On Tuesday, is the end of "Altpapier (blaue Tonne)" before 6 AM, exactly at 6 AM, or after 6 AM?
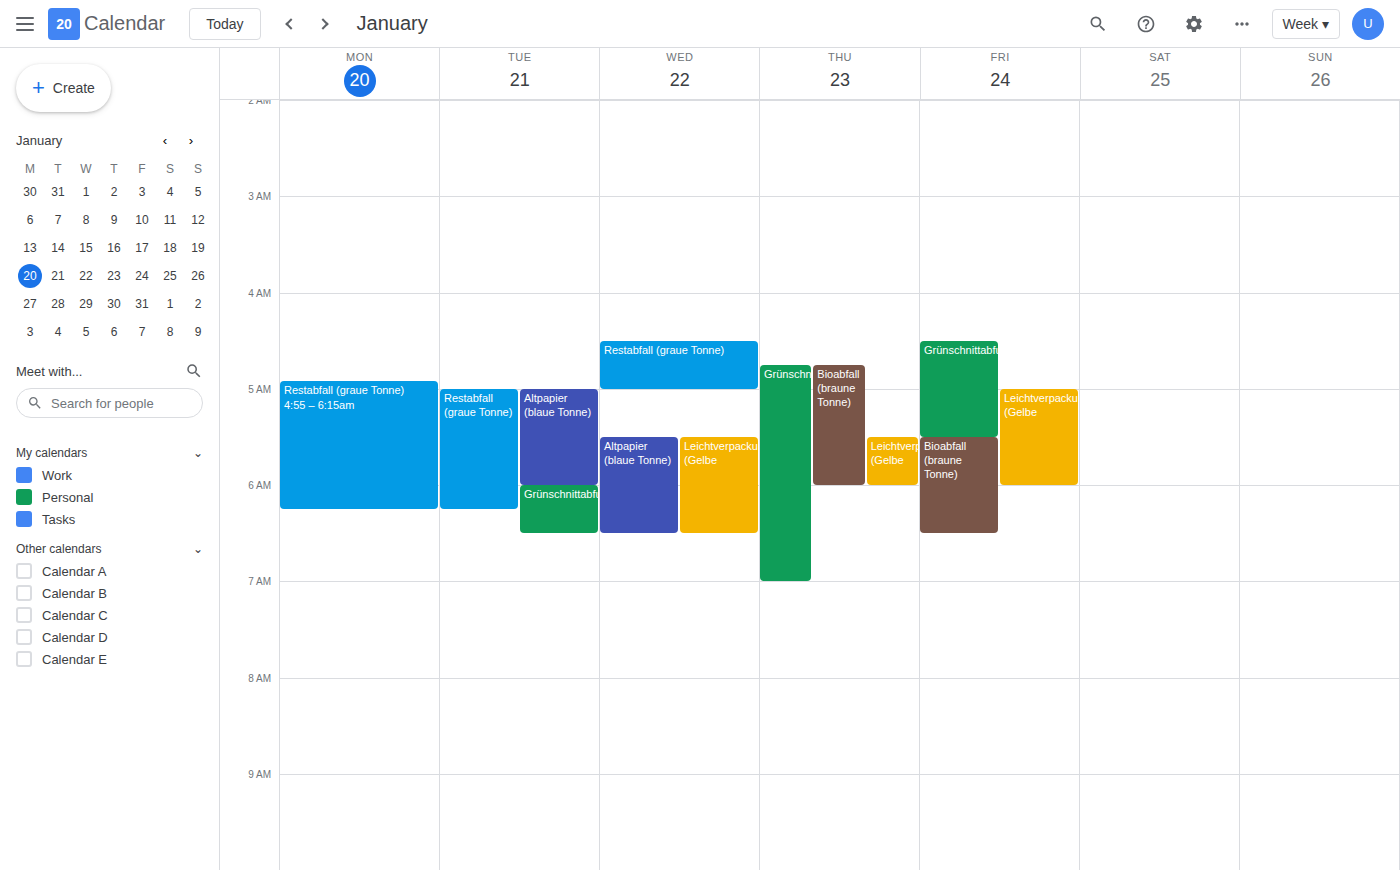
6:00 AM -- exactly at 6 AM, on the 6 AM line.